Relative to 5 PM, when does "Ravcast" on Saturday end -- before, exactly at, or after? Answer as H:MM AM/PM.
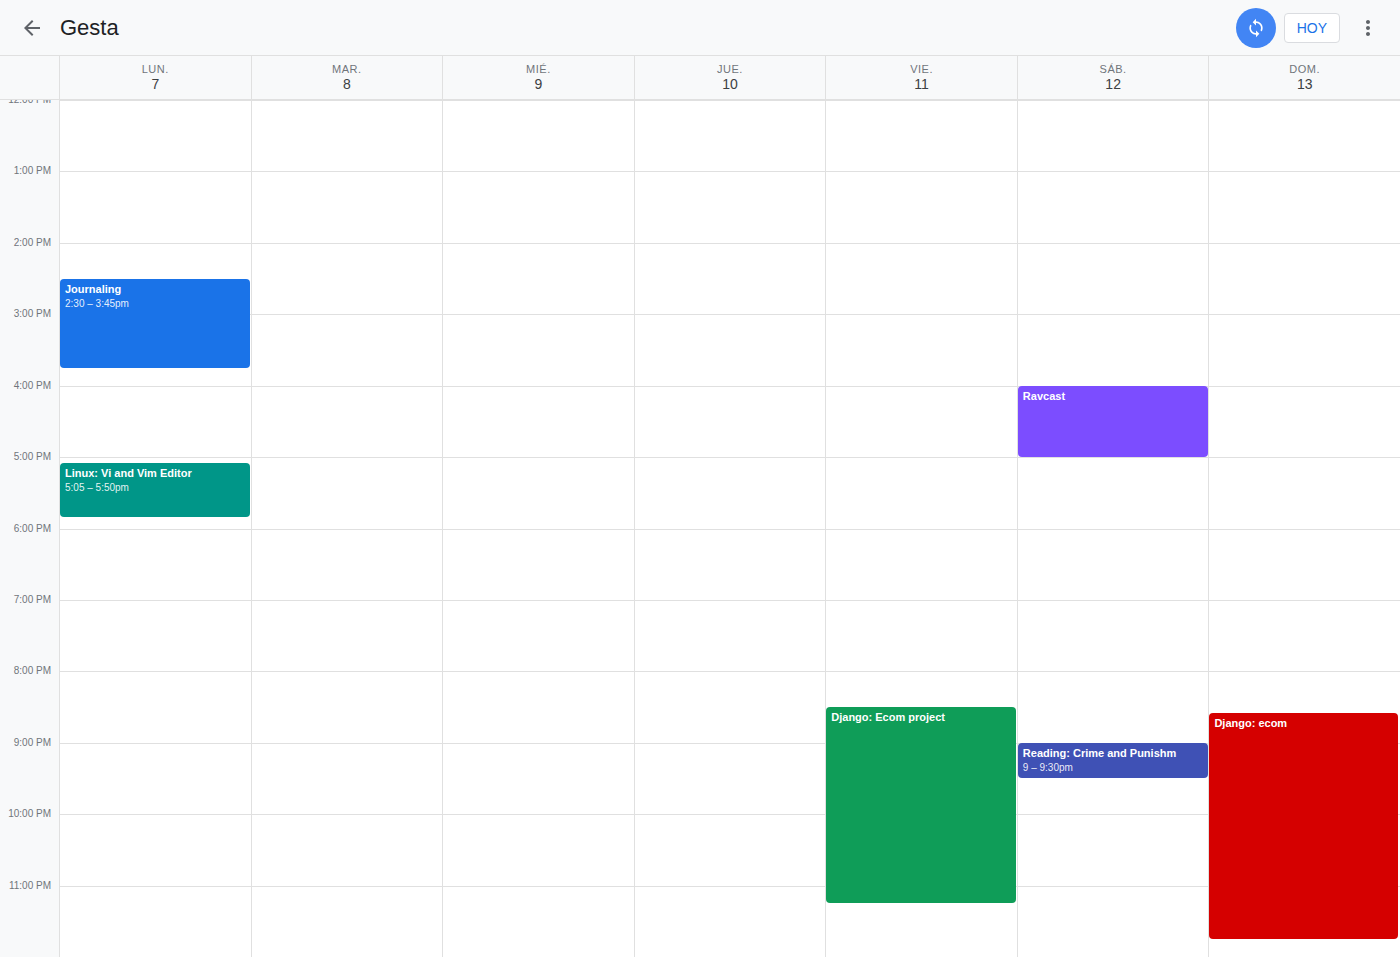
5:00 PM -- exactly at 5 PM, on the 5 PM line.